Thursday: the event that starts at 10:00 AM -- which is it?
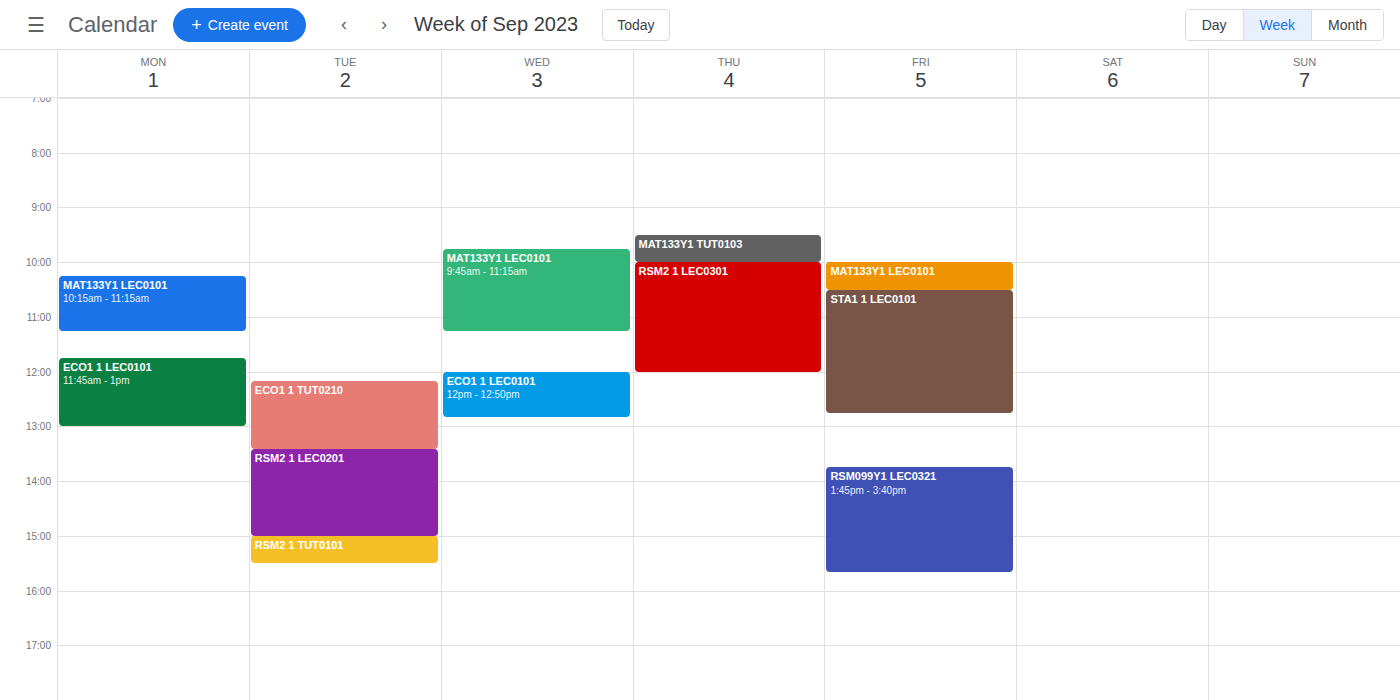
"RSM2 1 LEC0301"